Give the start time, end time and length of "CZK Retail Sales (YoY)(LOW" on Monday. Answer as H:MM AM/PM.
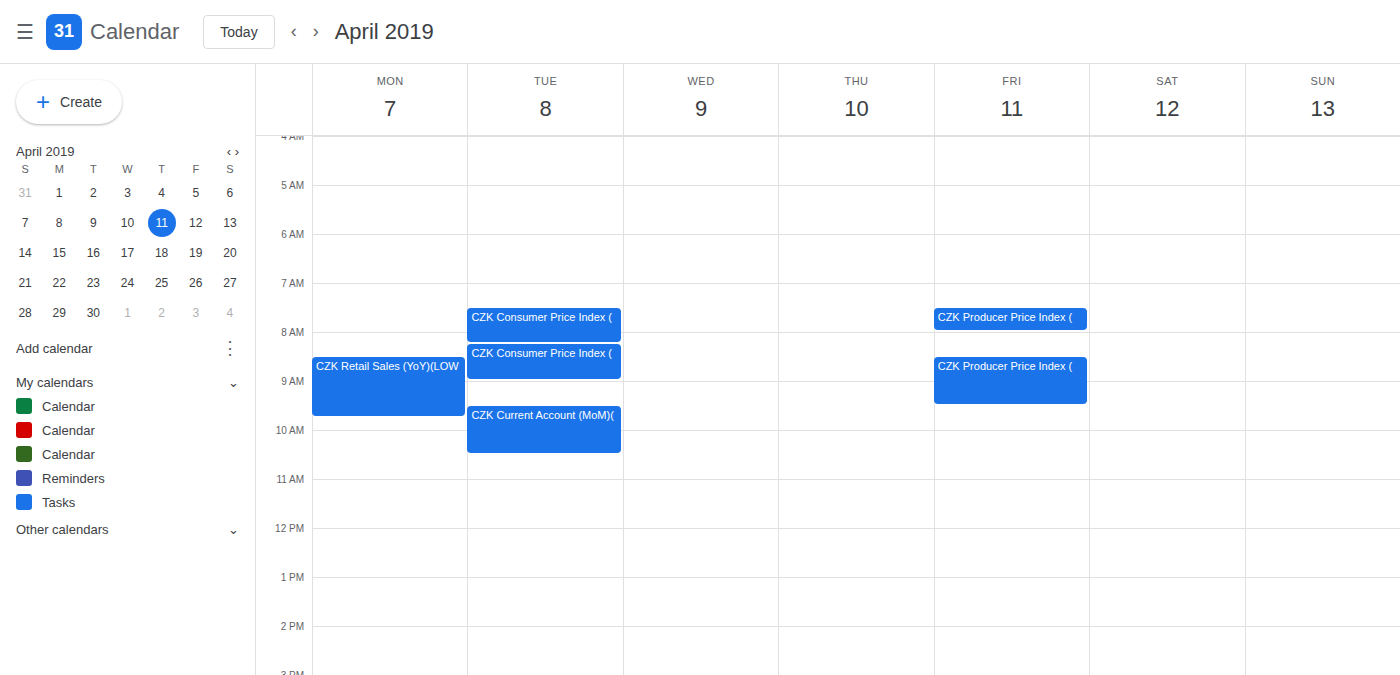
8:30 AM to 9:45 AM, 1 hour 15 minutes